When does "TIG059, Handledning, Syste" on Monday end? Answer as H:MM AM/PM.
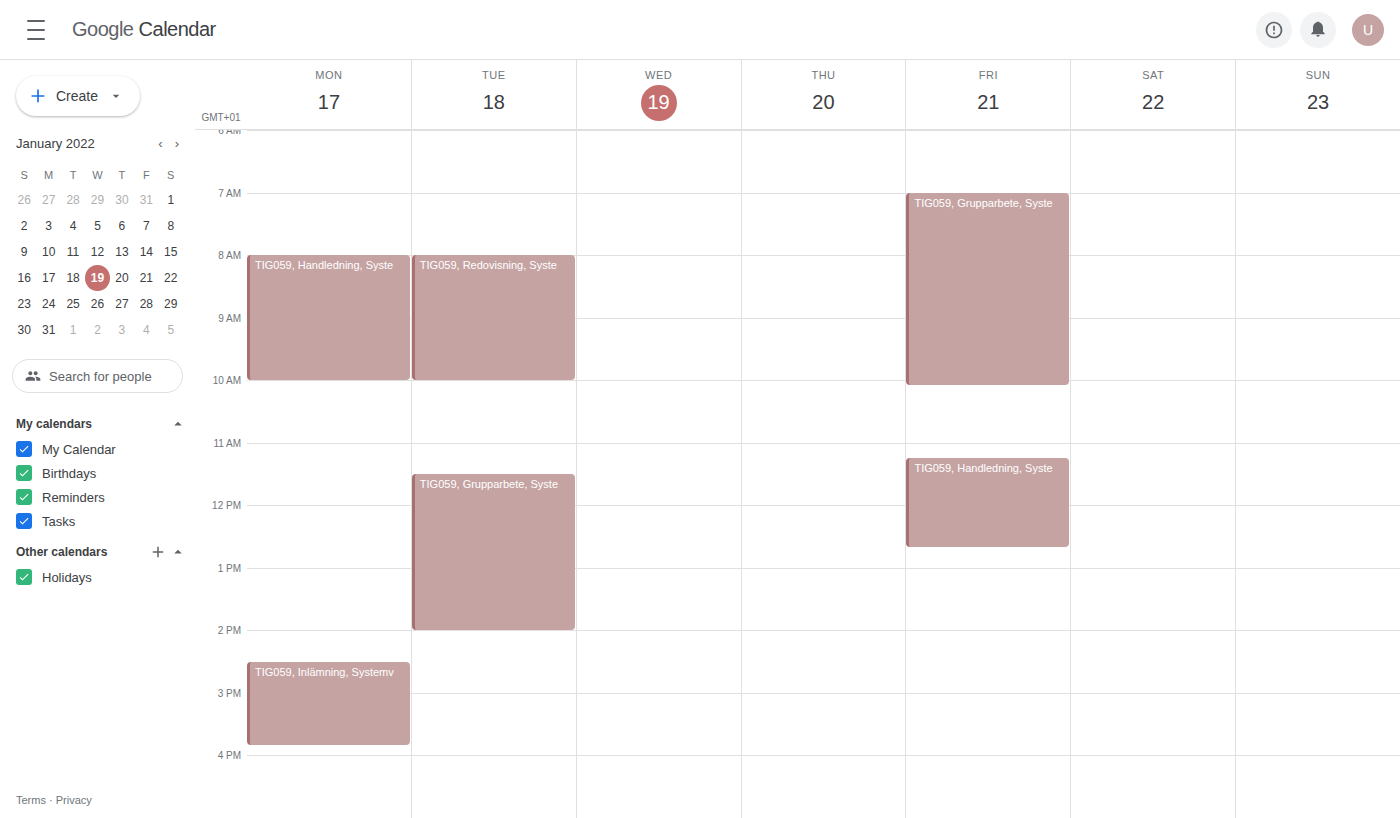
10:00 AM